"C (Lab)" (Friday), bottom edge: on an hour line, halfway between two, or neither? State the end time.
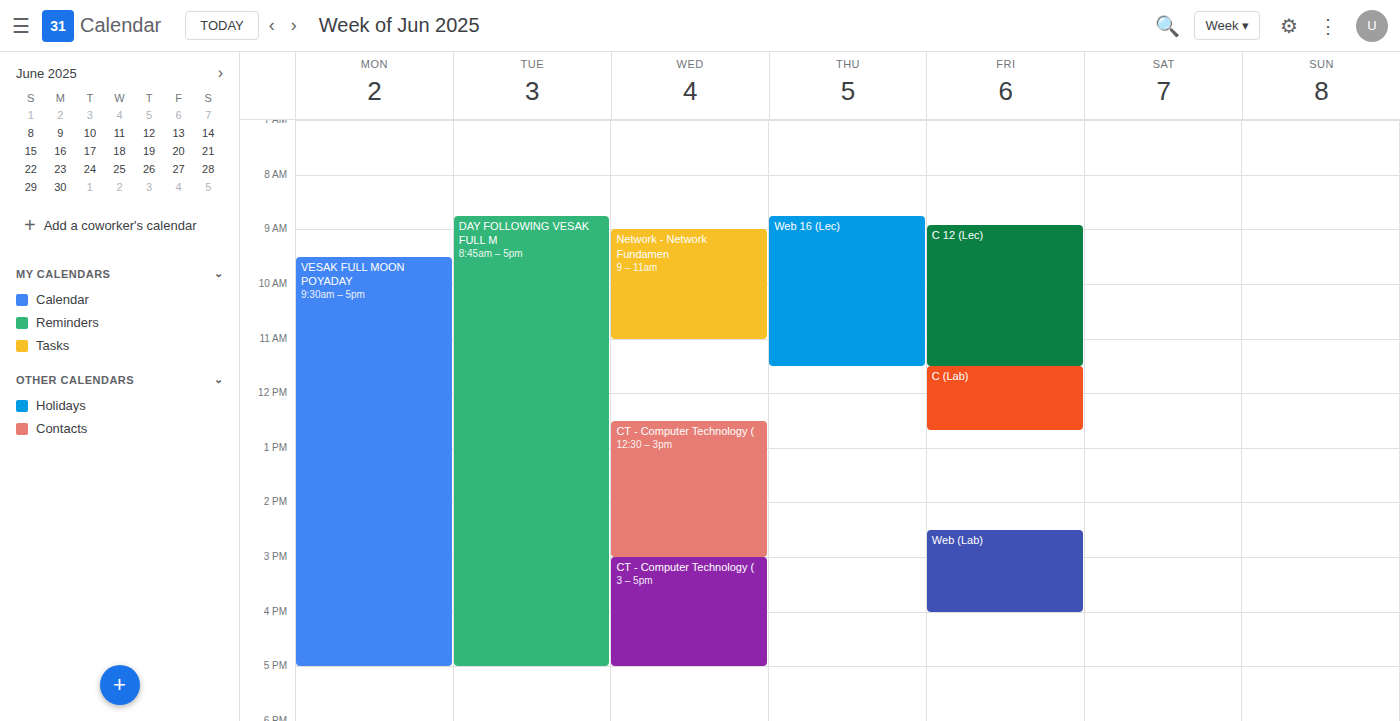
12:40 PM -- neither: 40 minutes below the 12 PM line and 20 minutes above the 1 PM line.